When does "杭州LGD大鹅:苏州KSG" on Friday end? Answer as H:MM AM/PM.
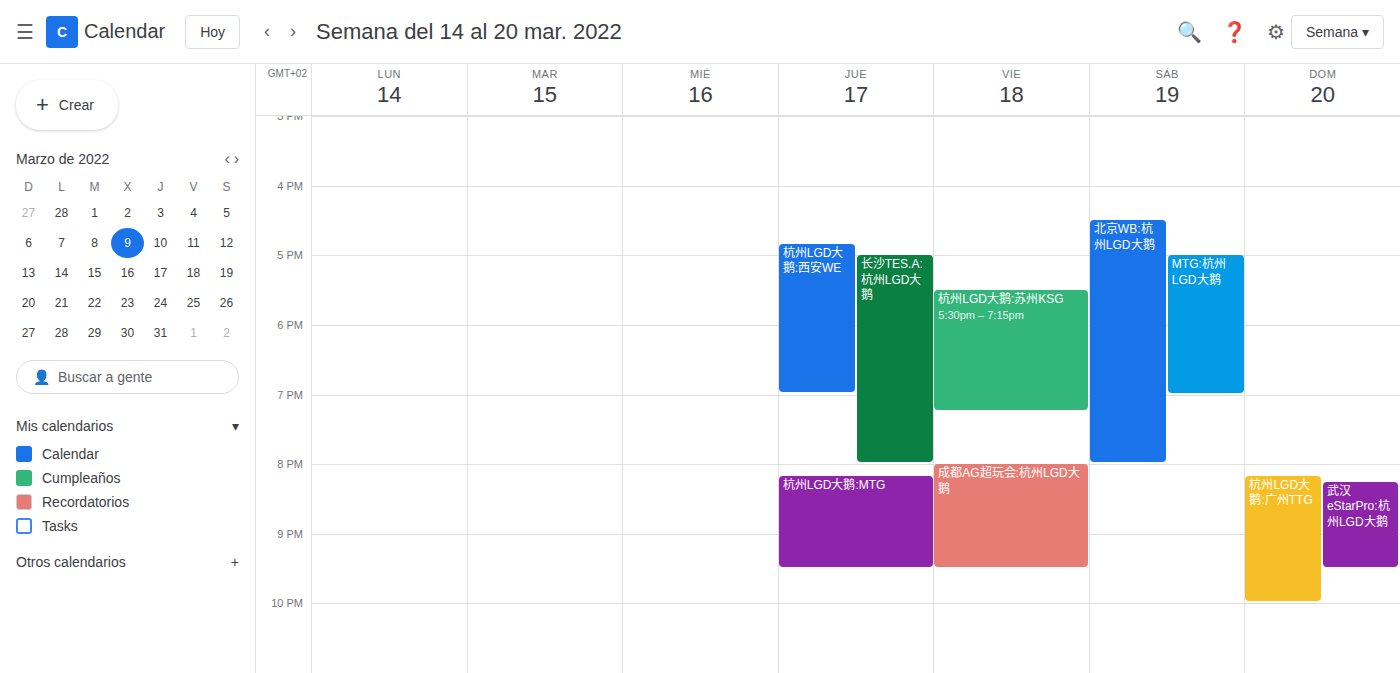
7:15 PM